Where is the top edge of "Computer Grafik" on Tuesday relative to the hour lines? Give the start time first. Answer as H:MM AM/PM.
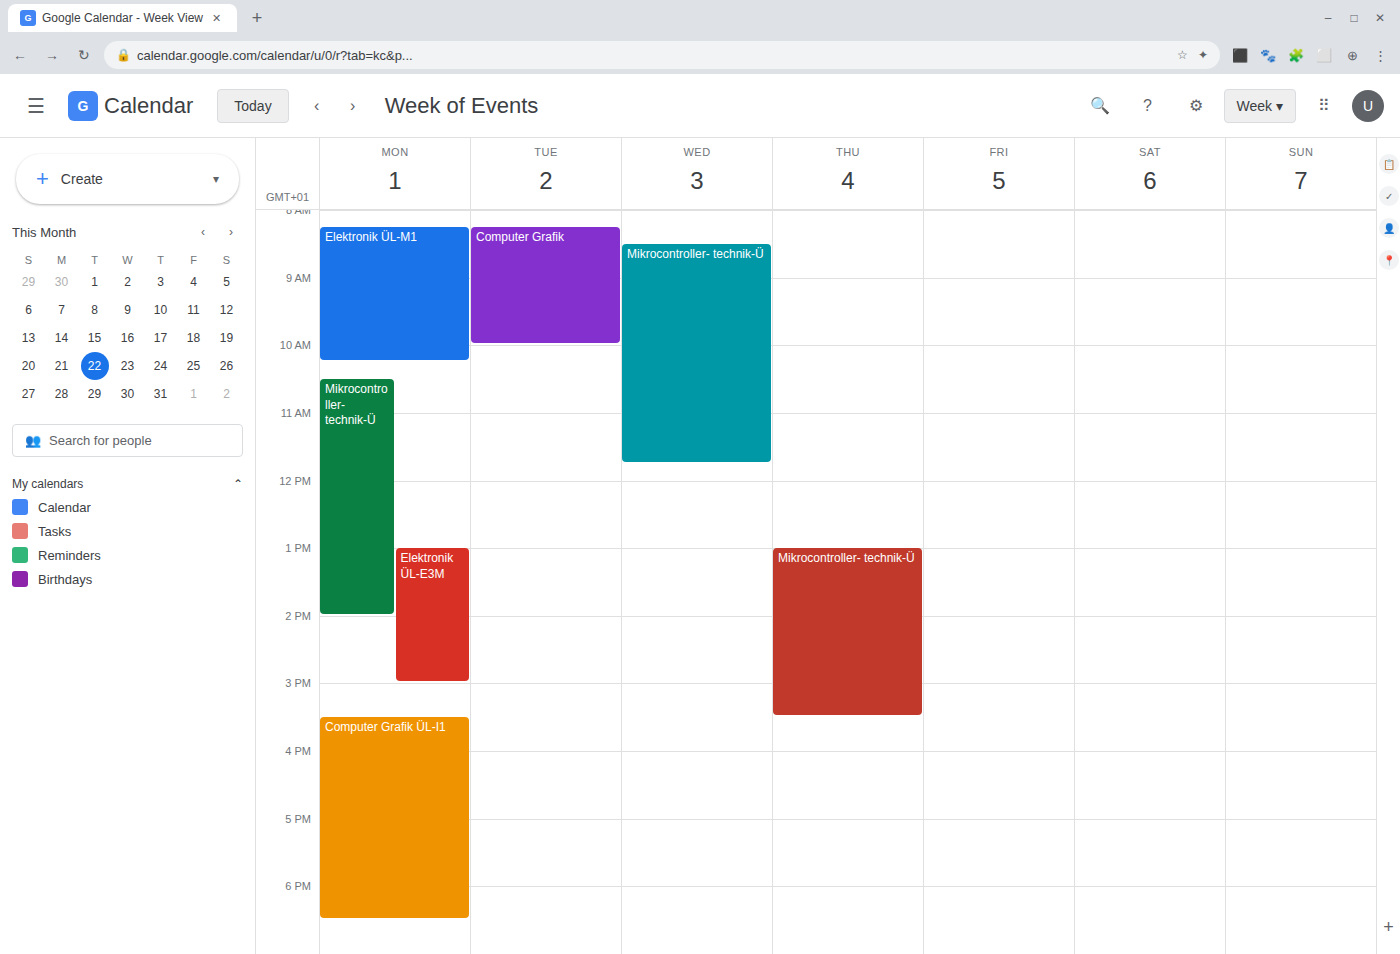
8:15 AM -- neither: a quarter of the way from the 8 AM line to the 9 AM line.